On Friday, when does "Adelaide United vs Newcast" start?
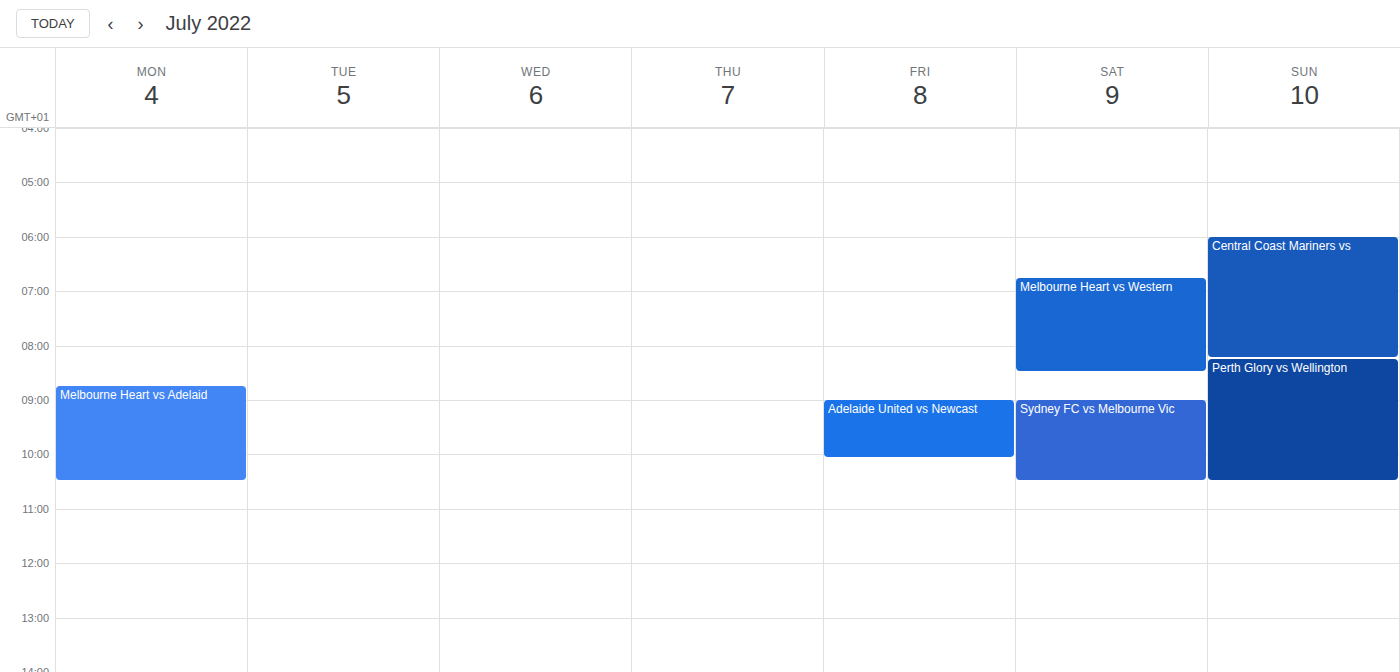
9:00 AM